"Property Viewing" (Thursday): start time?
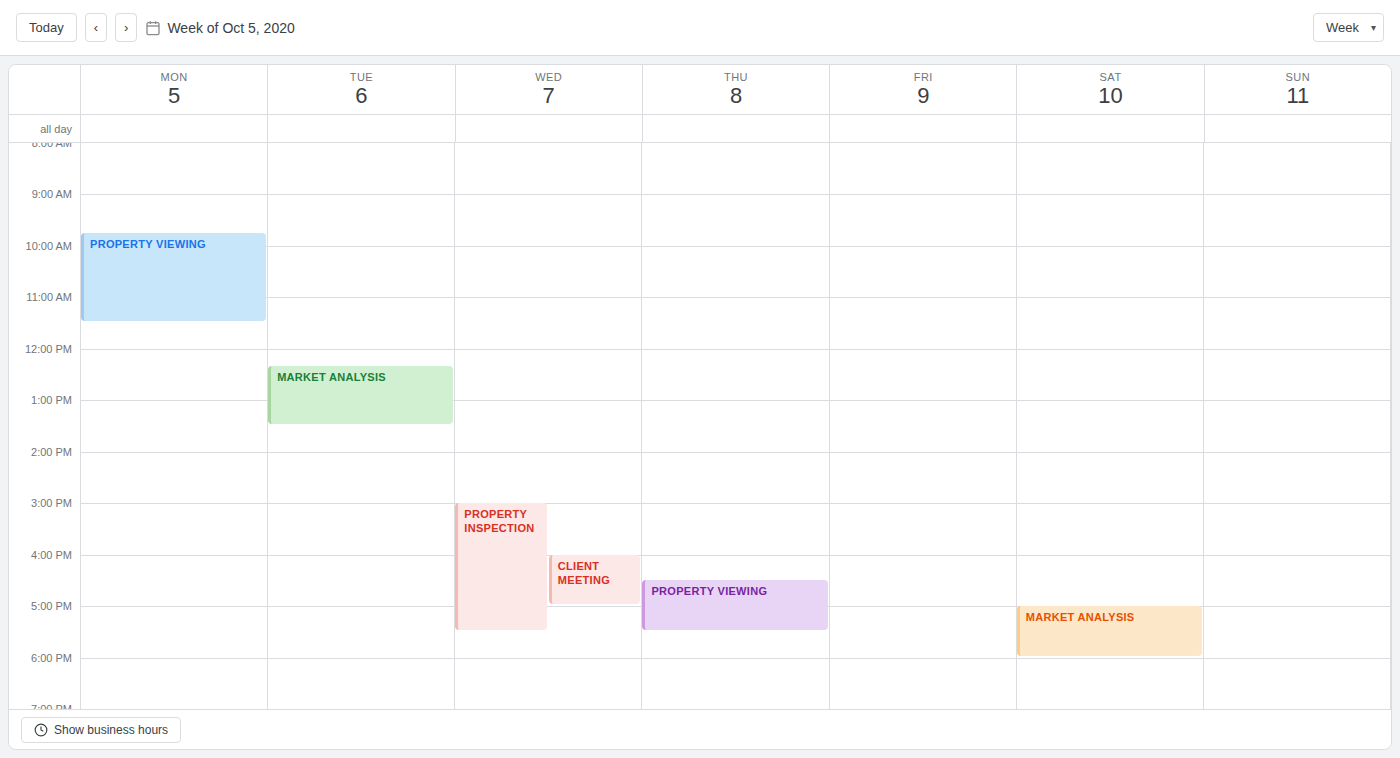
4:30 PM